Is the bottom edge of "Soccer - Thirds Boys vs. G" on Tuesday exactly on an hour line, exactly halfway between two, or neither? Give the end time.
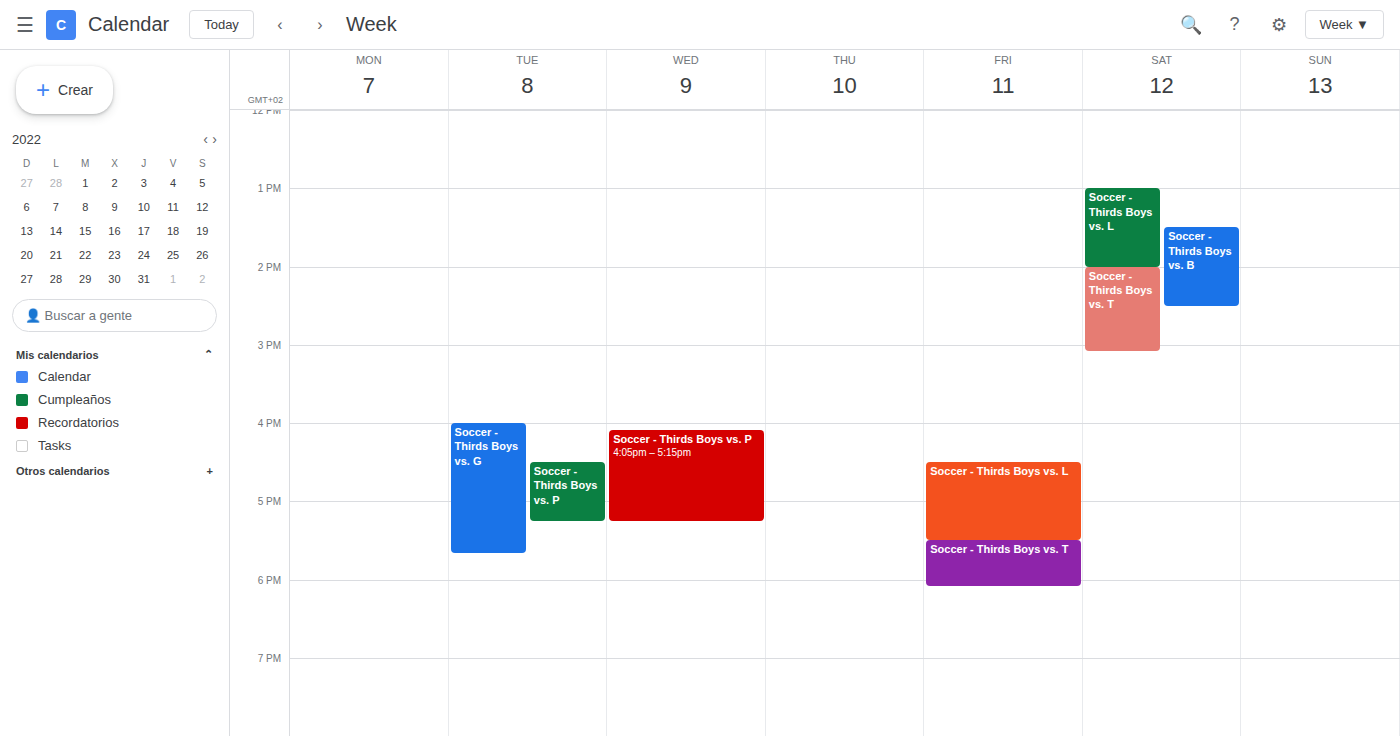
5:40 PM -- neither: 40 minutes below the 5 PM line and 20 minutes above the 6 PM line.